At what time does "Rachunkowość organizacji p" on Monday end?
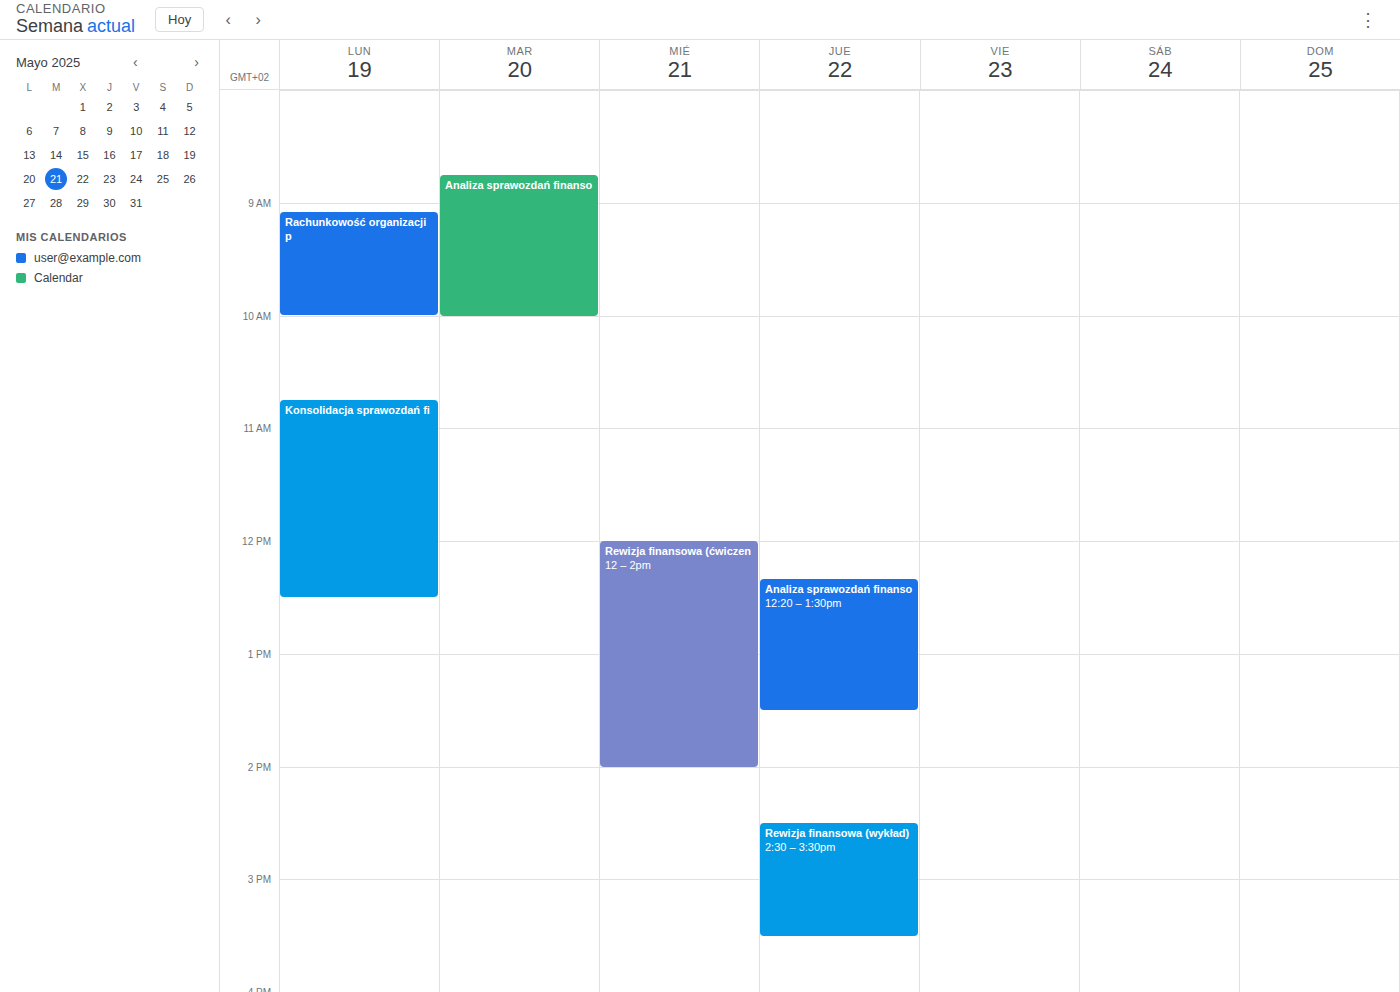
10:00